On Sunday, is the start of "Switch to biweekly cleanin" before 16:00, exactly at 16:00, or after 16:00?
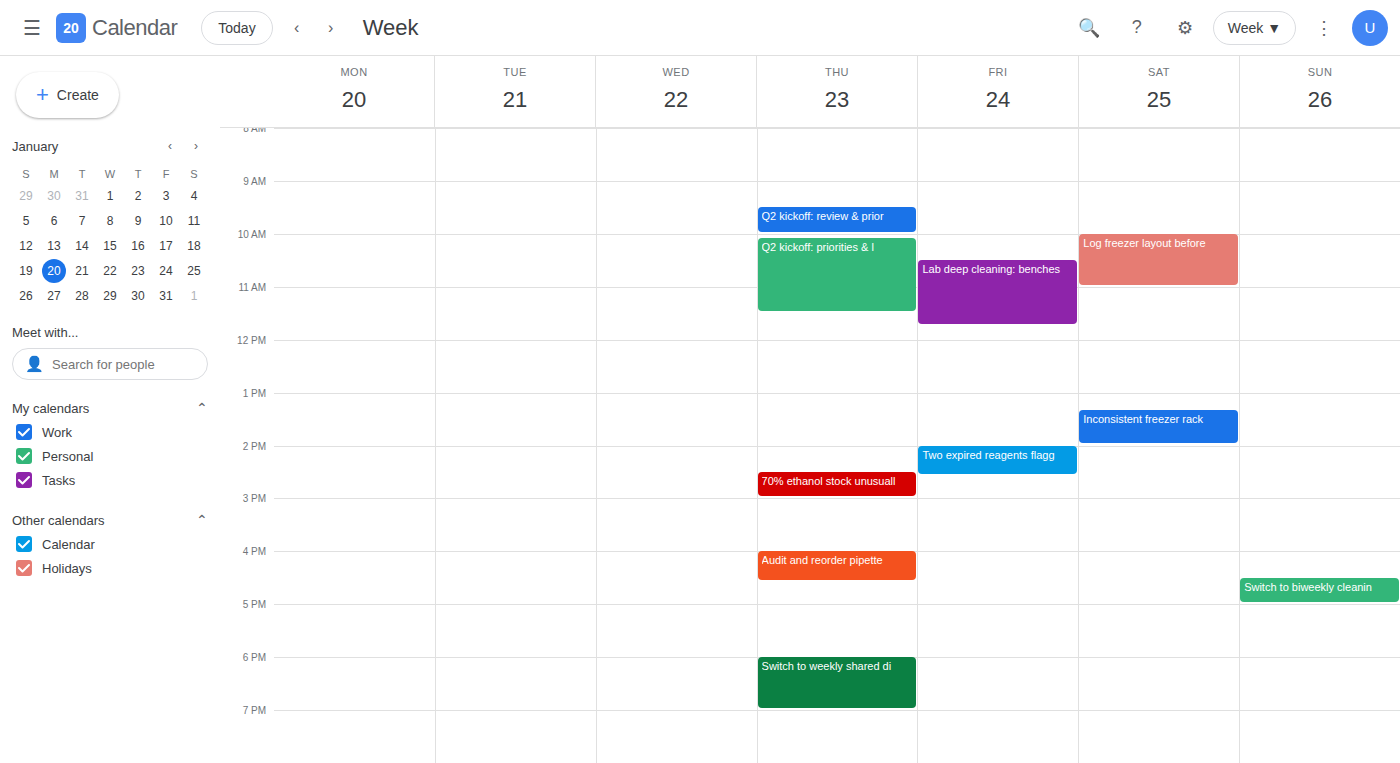
16:30 -- after 16:00, 30 minutes below the 16:00 line.